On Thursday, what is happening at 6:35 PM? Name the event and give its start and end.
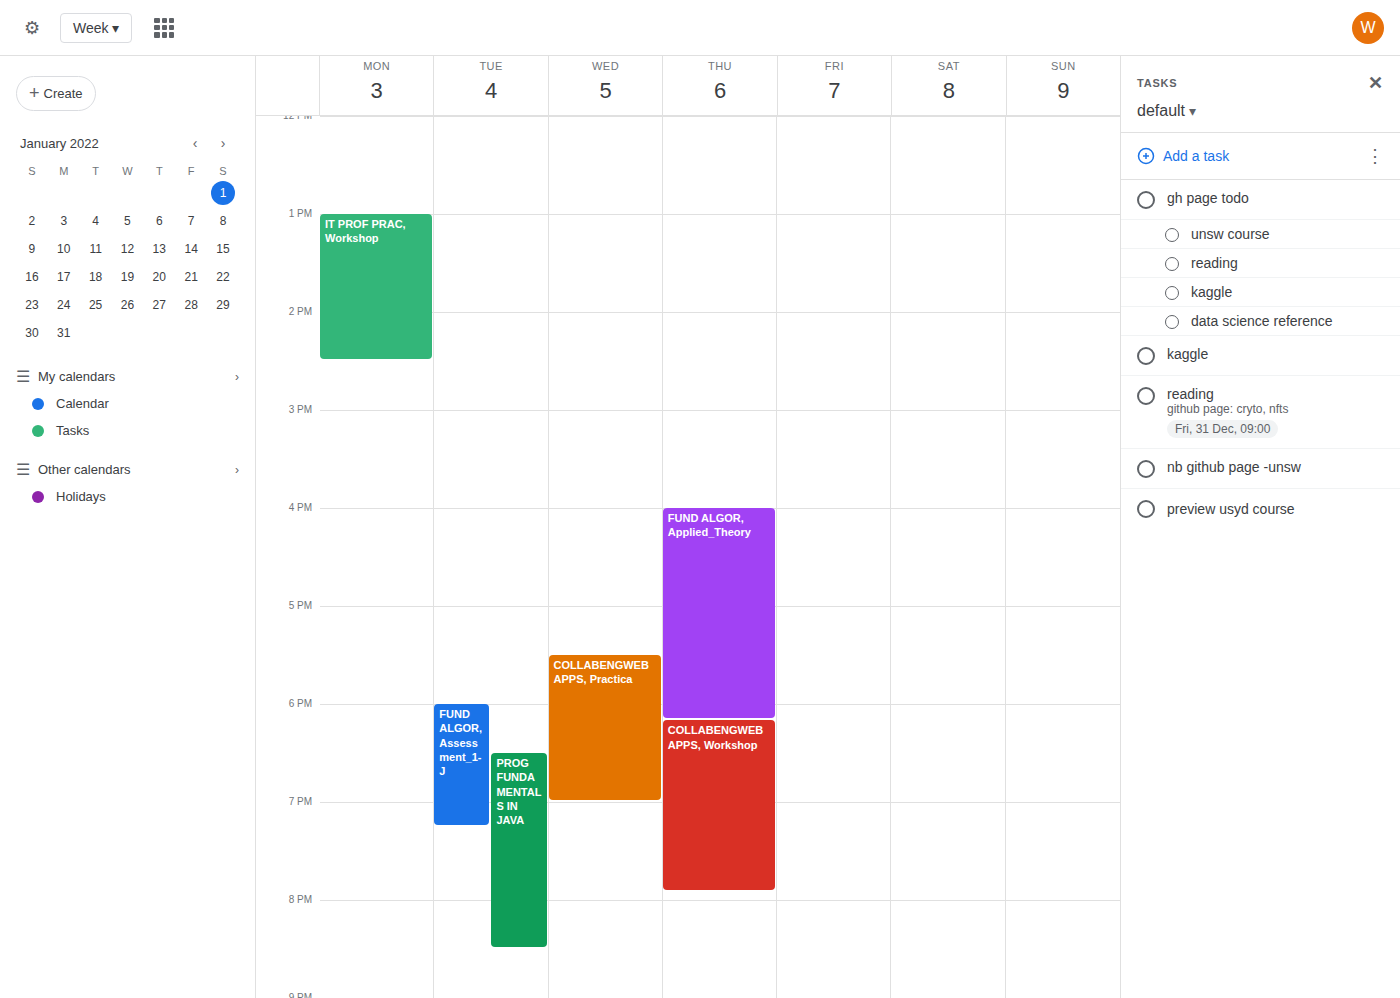
"COLLABENGWEBAPPS, Workshop", 6:10 PM to 7:55 PM